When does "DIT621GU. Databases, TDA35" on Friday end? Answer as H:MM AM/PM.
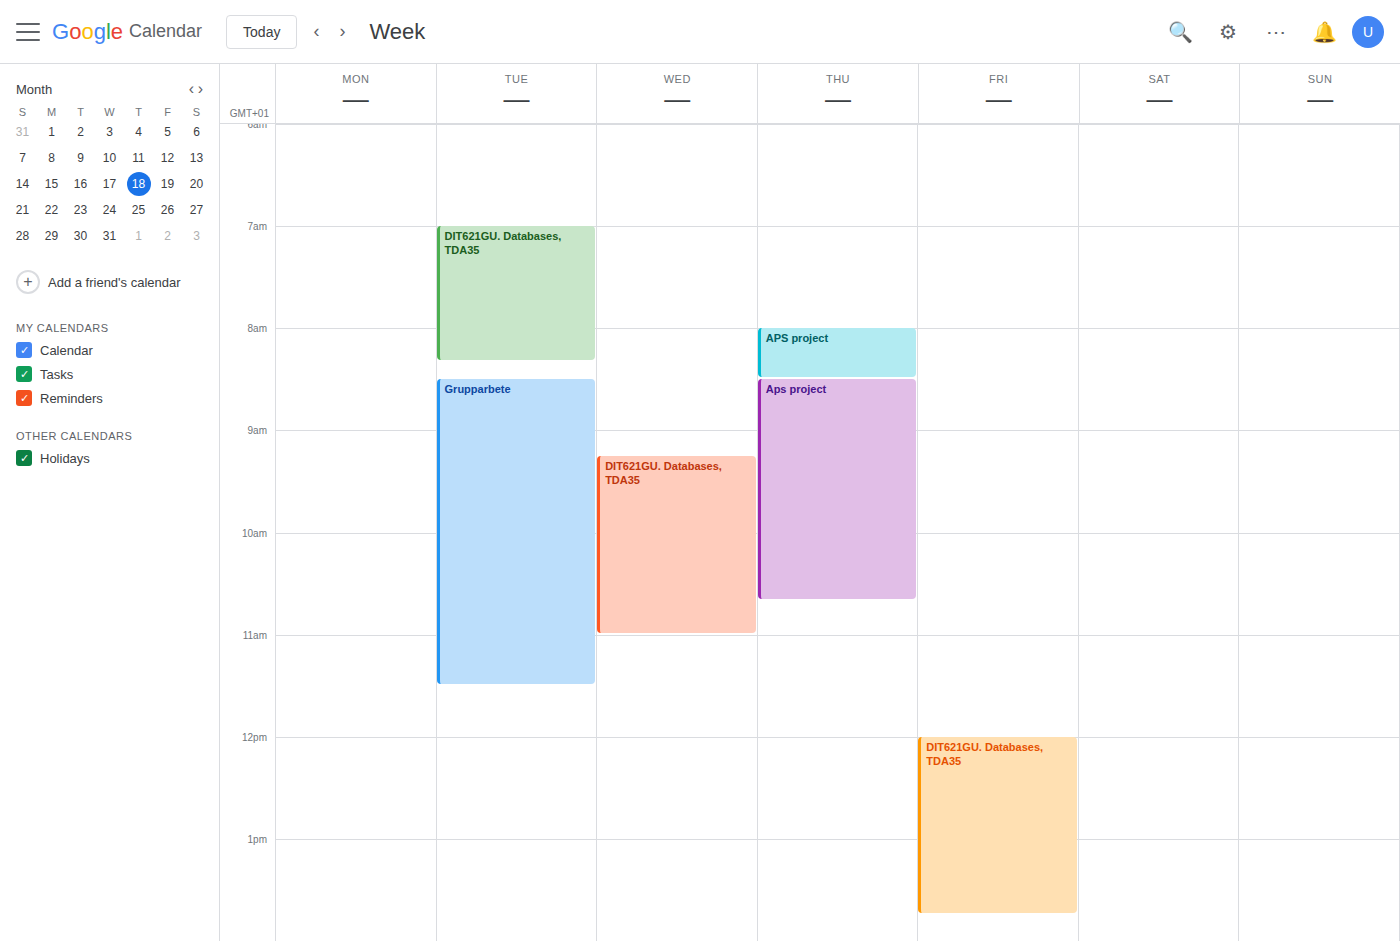
1:45 PM